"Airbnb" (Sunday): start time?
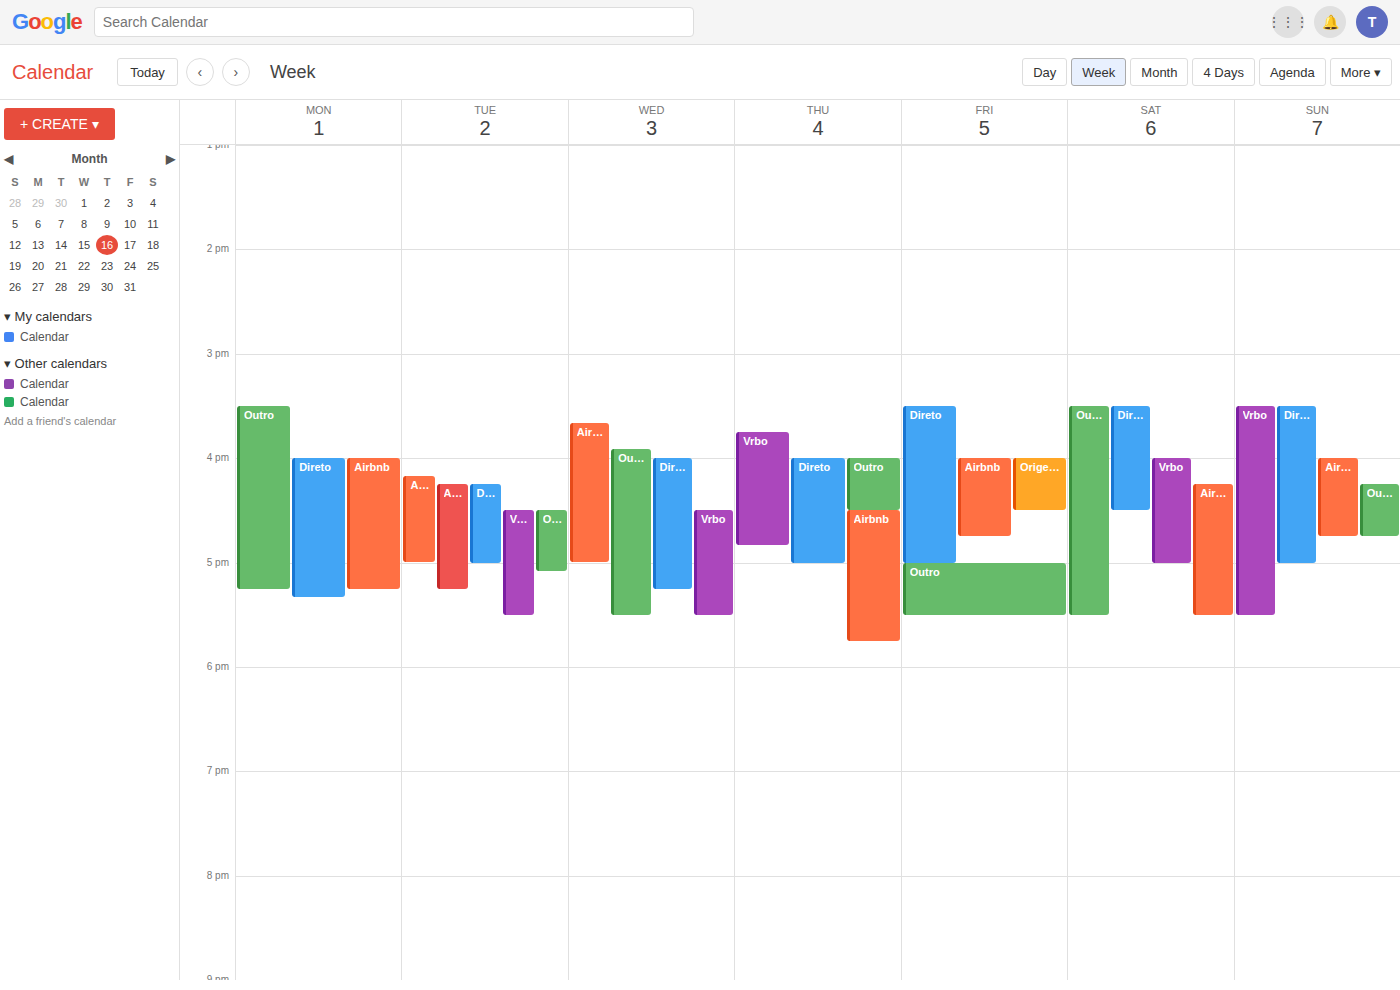
4:00 PM